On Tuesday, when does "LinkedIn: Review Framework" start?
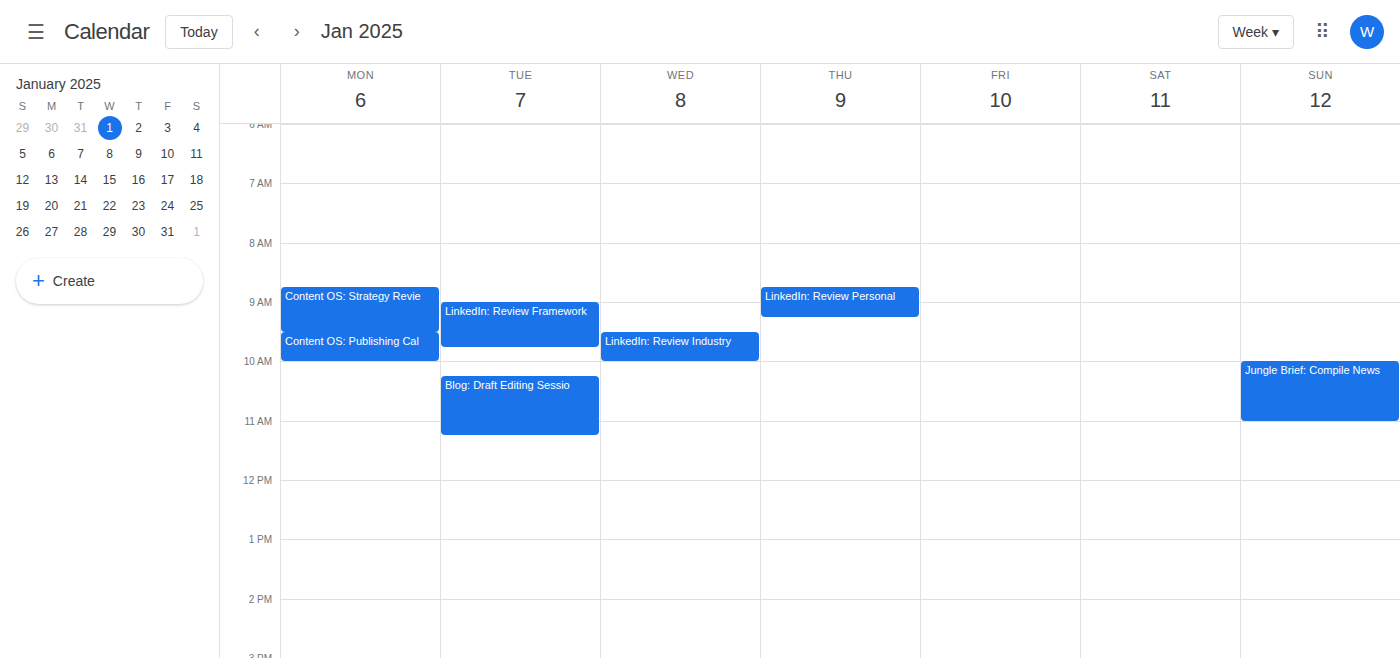
9:00 AM